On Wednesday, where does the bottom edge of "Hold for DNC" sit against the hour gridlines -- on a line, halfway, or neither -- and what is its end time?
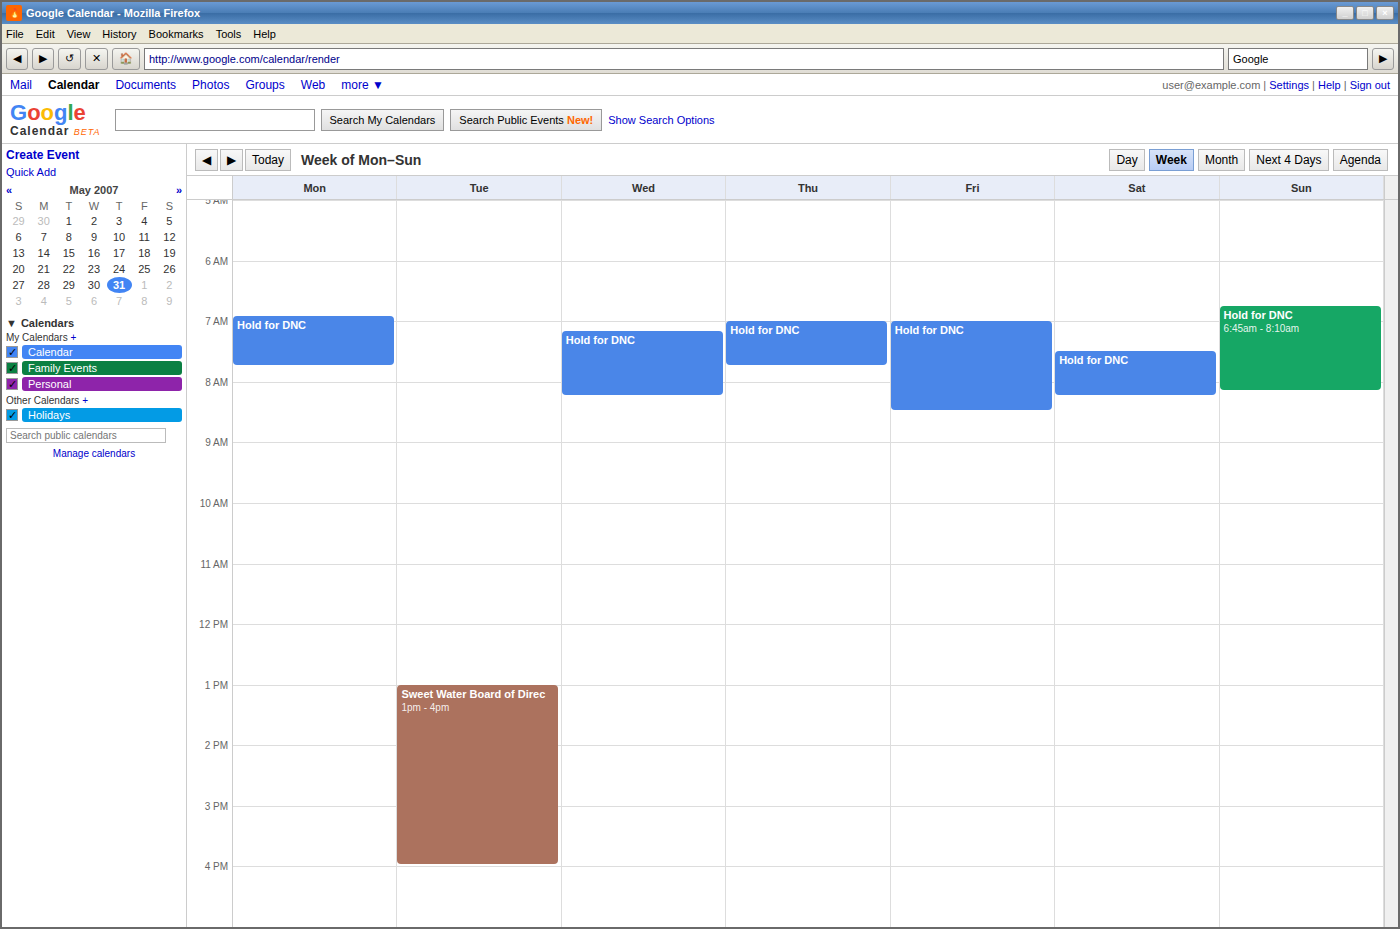
8:15 AM -- neither: a quarter of the way from the 8 AM line to the 9 AM line.